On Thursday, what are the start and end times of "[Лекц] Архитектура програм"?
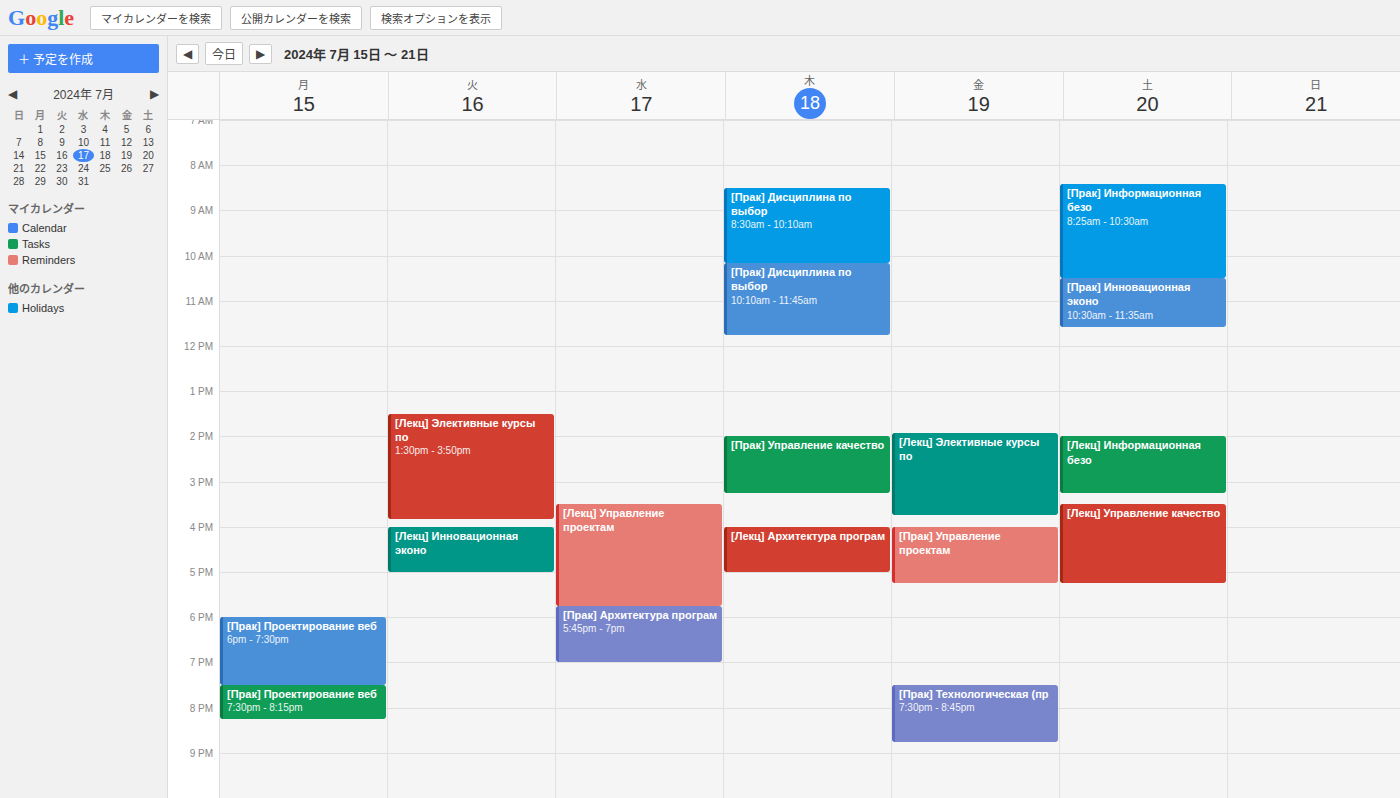
4:00 PM to 5:00 PM